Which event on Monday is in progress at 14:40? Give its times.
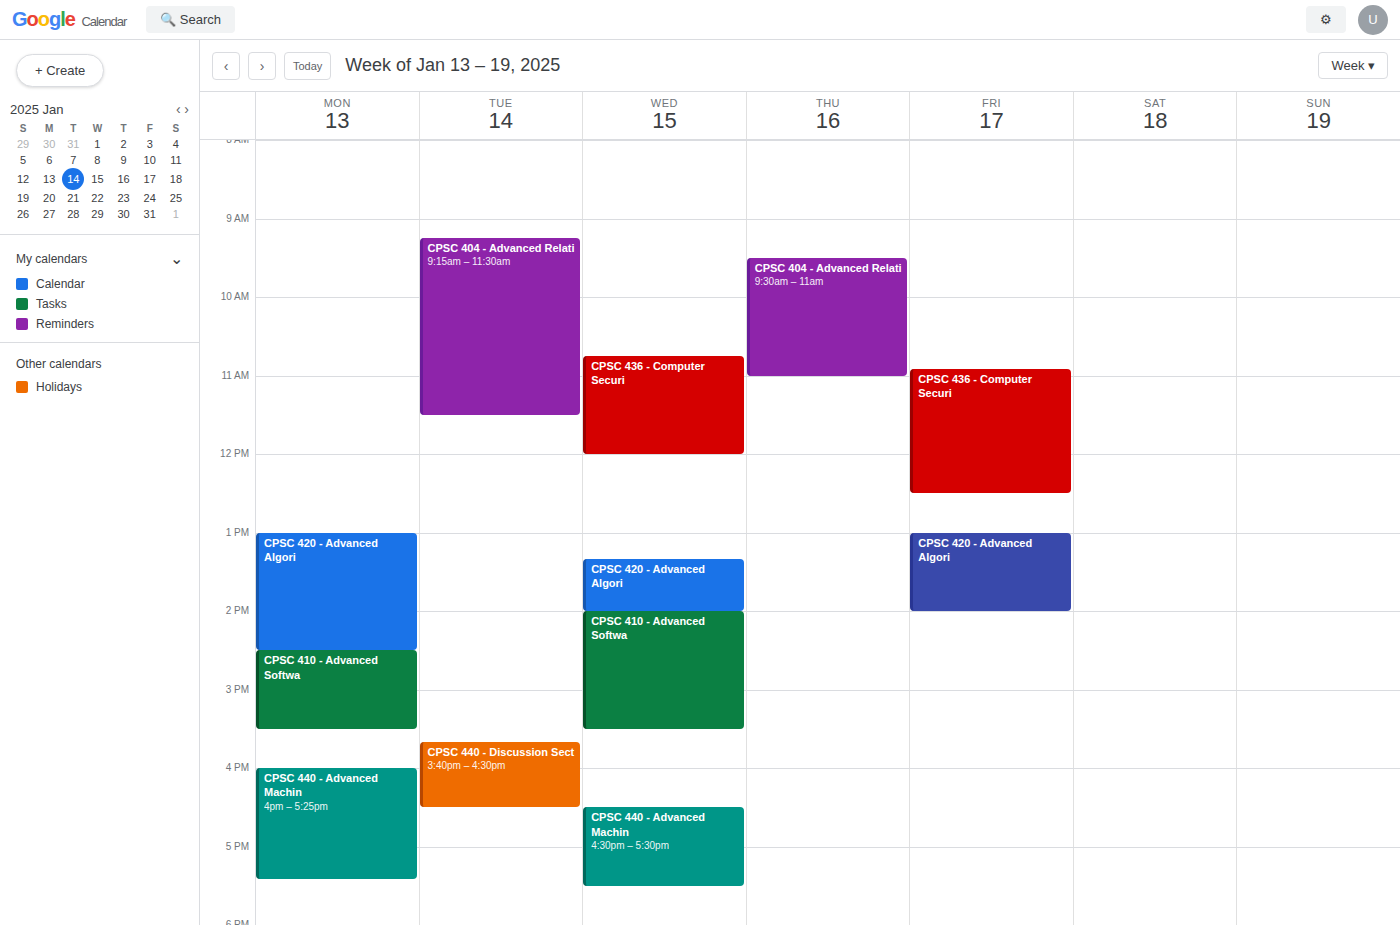
"CPSC 410 - Advanced Softwa", 14:30 to 15:30